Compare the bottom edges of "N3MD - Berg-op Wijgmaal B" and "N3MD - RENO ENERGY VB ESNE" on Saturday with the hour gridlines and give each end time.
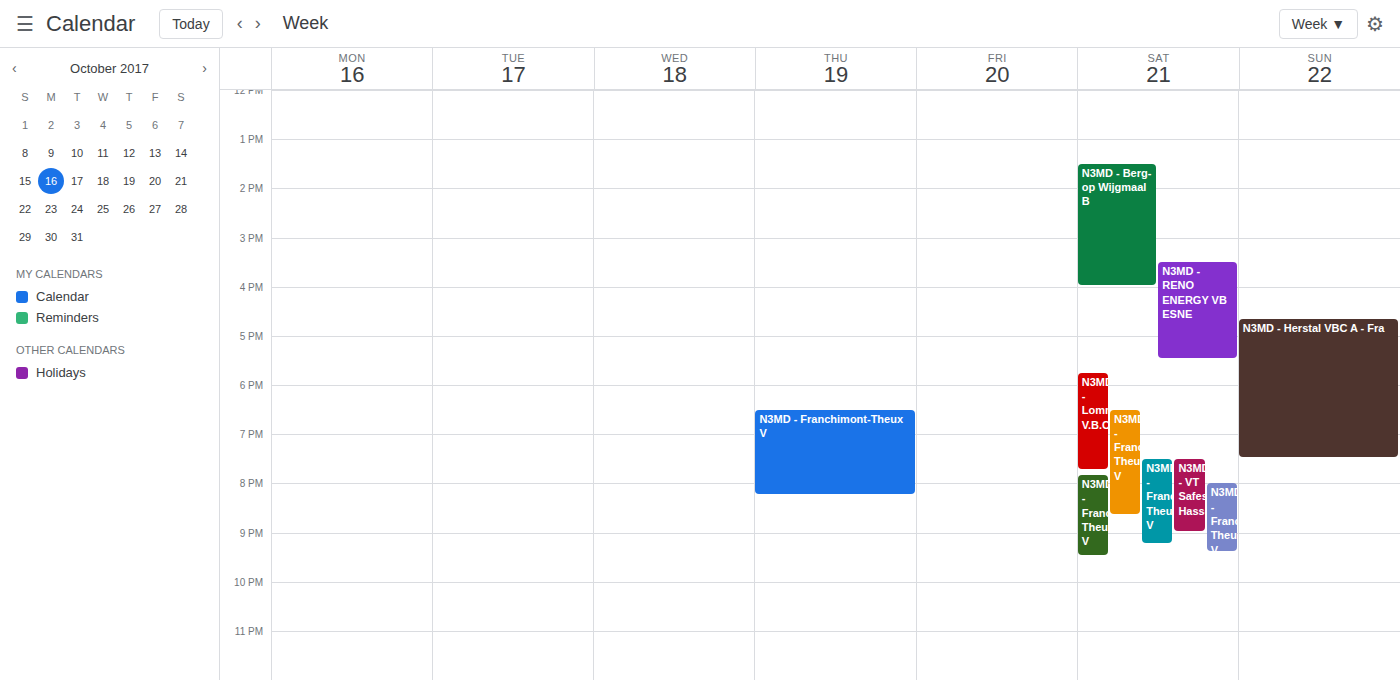
"N3MD - Berg-op Wijgmaal B": 4:00 PM, exactly on the 4 PM line. "N3MD - RENO ENERGY VB ESNE": 5:30 PM, halfway between the 5 PM and 6 PM lines.